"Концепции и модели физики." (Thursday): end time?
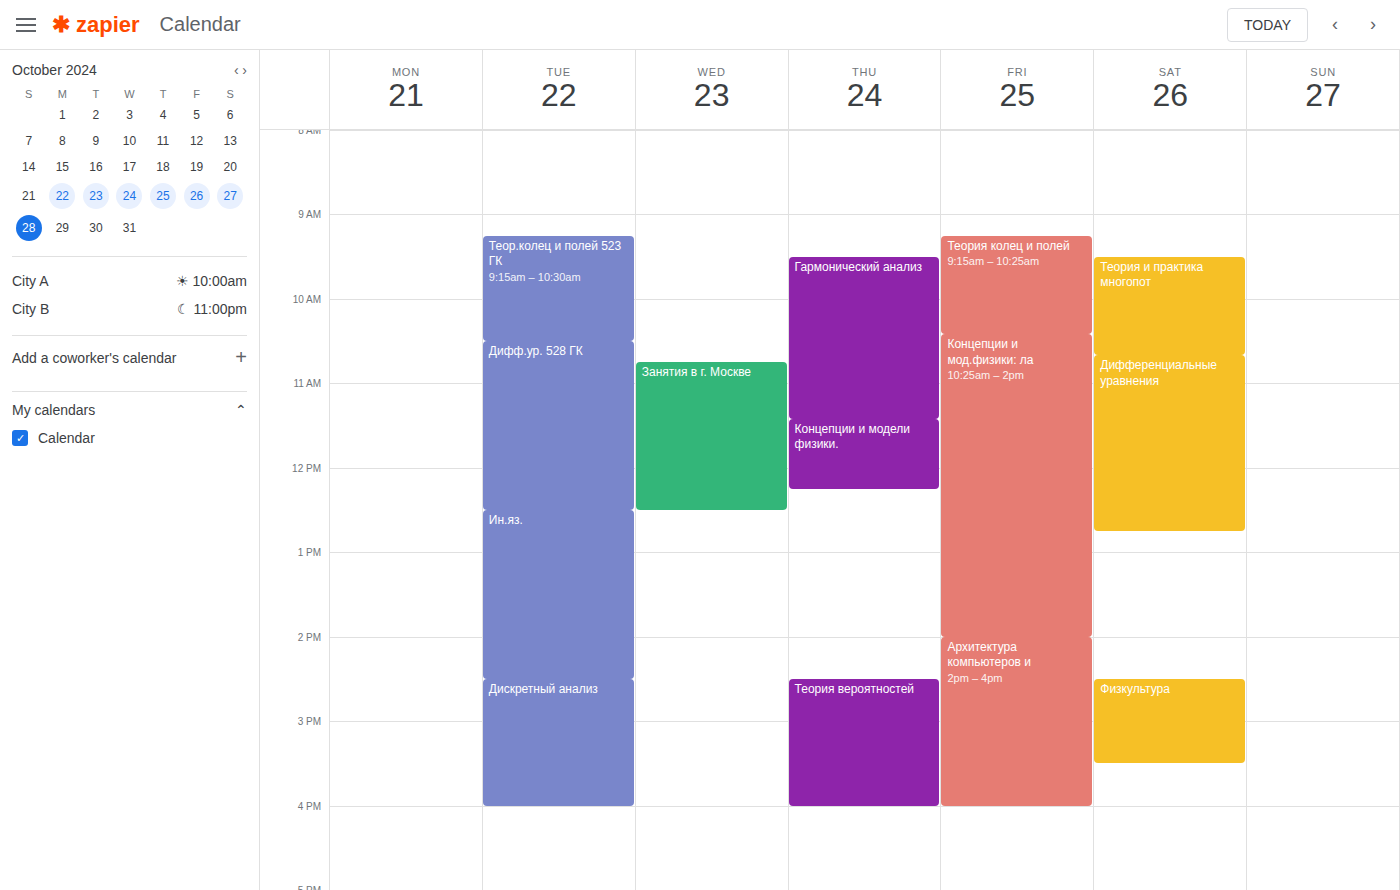
12:15 PM